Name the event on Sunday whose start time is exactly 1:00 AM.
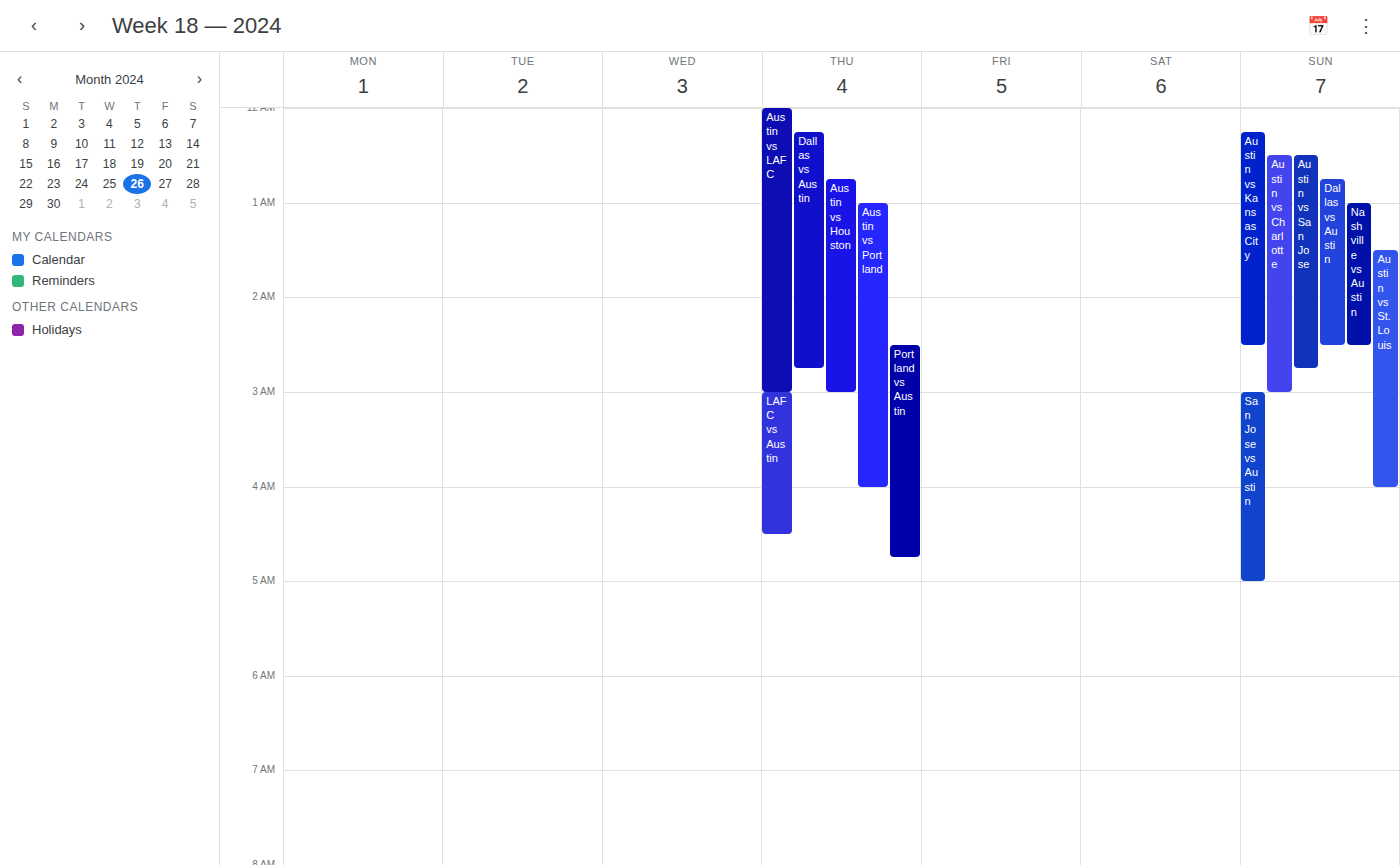
"Nashville vs Austin"